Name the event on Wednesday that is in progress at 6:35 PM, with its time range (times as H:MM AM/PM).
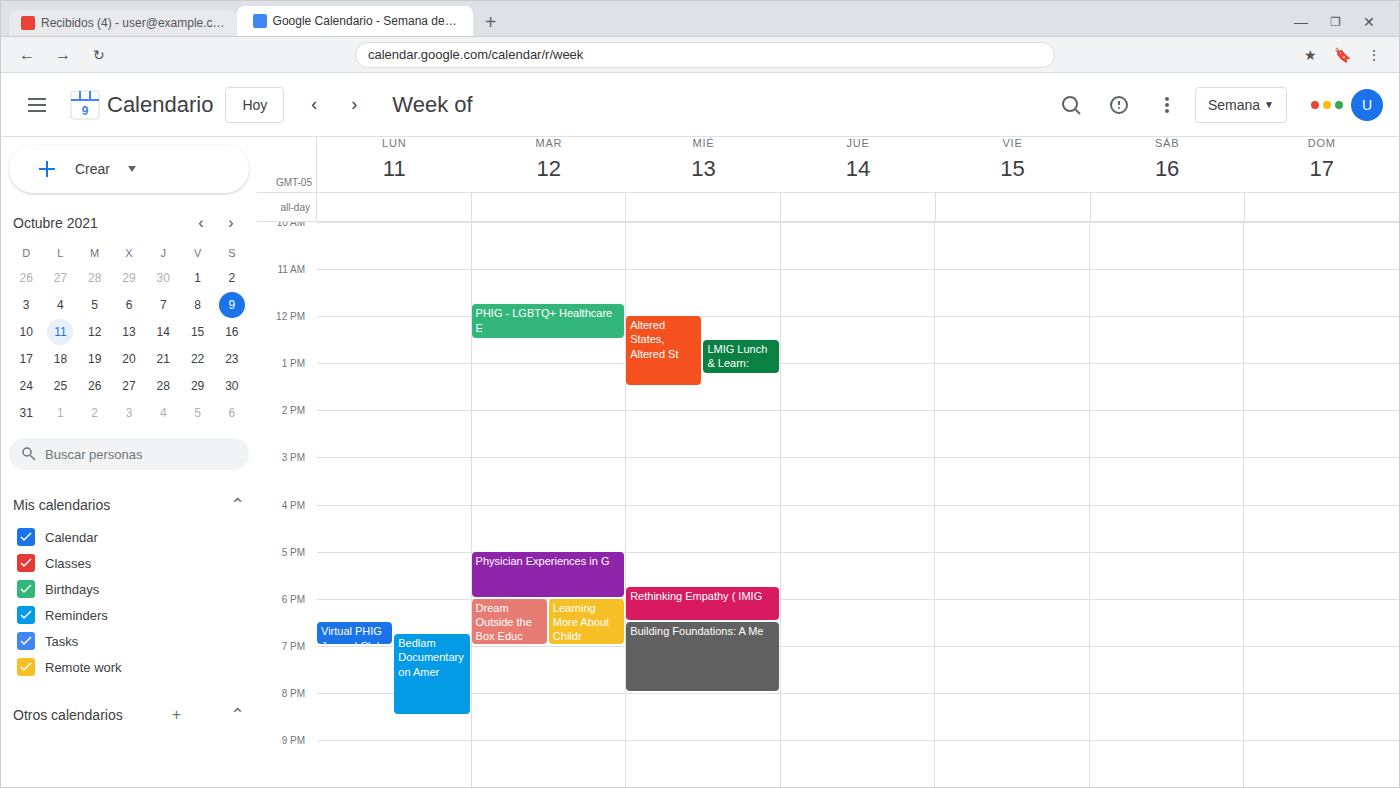
"Building Foundations: A Me", 6:30 PM to 8:00 PM